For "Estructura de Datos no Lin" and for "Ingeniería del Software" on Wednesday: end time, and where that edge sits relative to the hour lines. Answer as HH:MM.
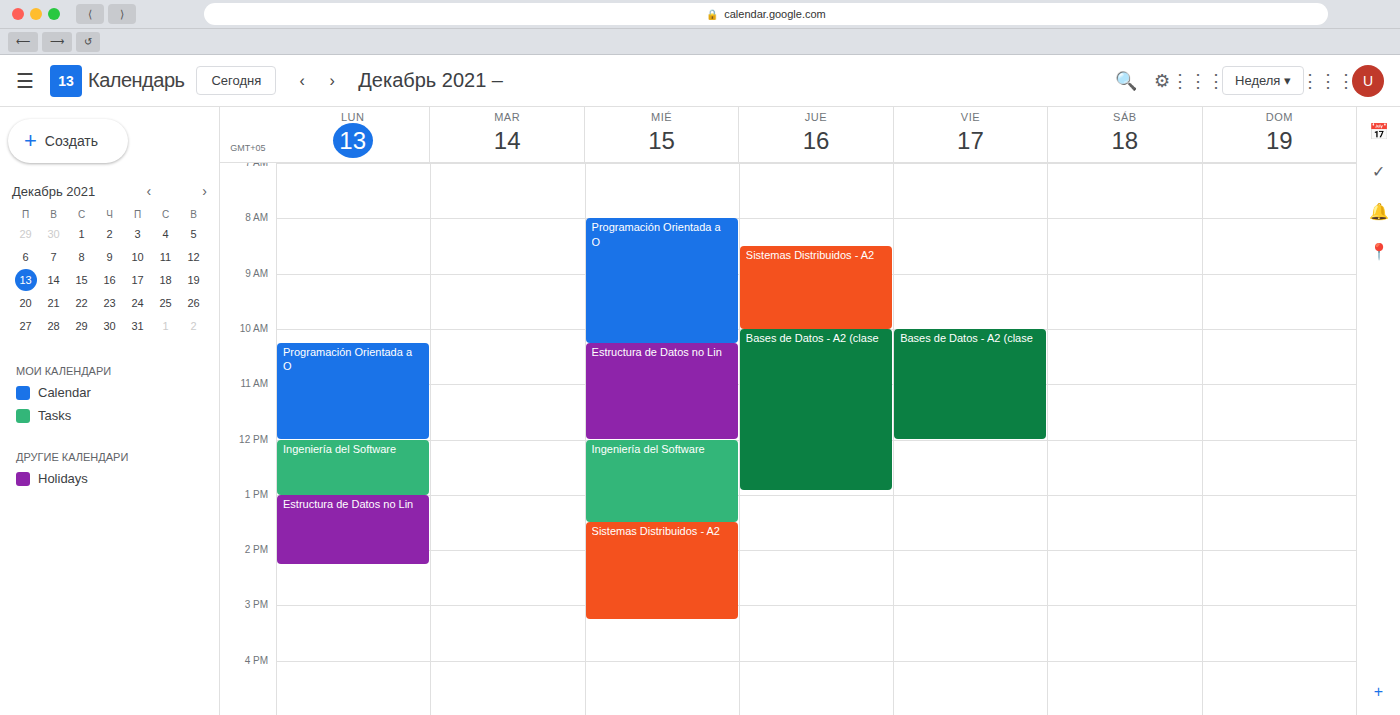
"Estructura de Datos no Lin": 12:00, exactly on the 12:00 line. "Ingeniería del Software": 13:30, halfway between the 13:00 and 14:00 lines.